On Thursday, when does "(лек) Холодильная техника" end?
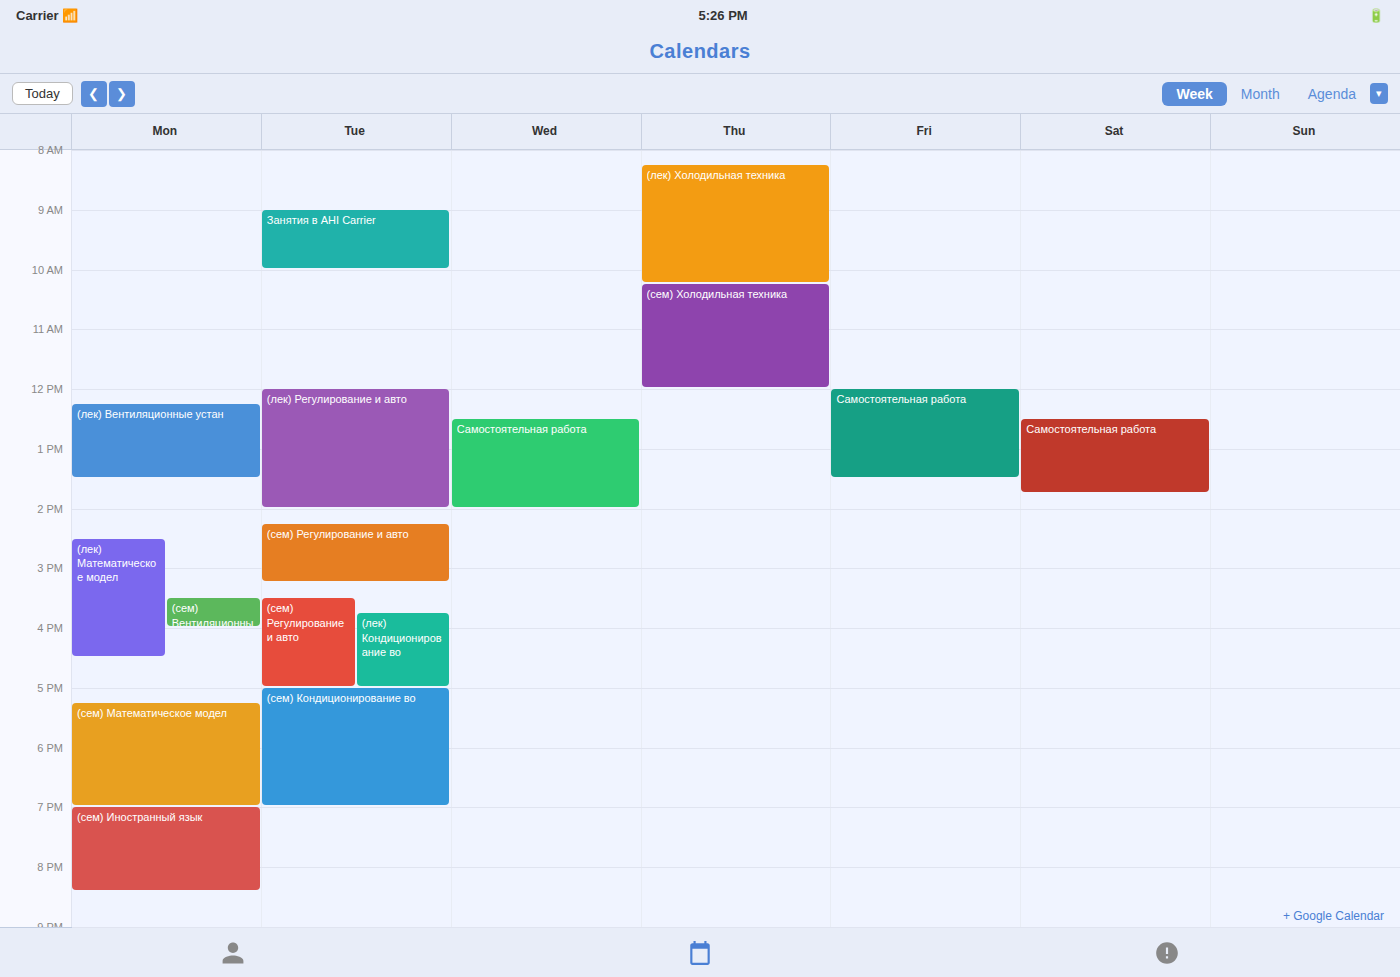
10:15 AM